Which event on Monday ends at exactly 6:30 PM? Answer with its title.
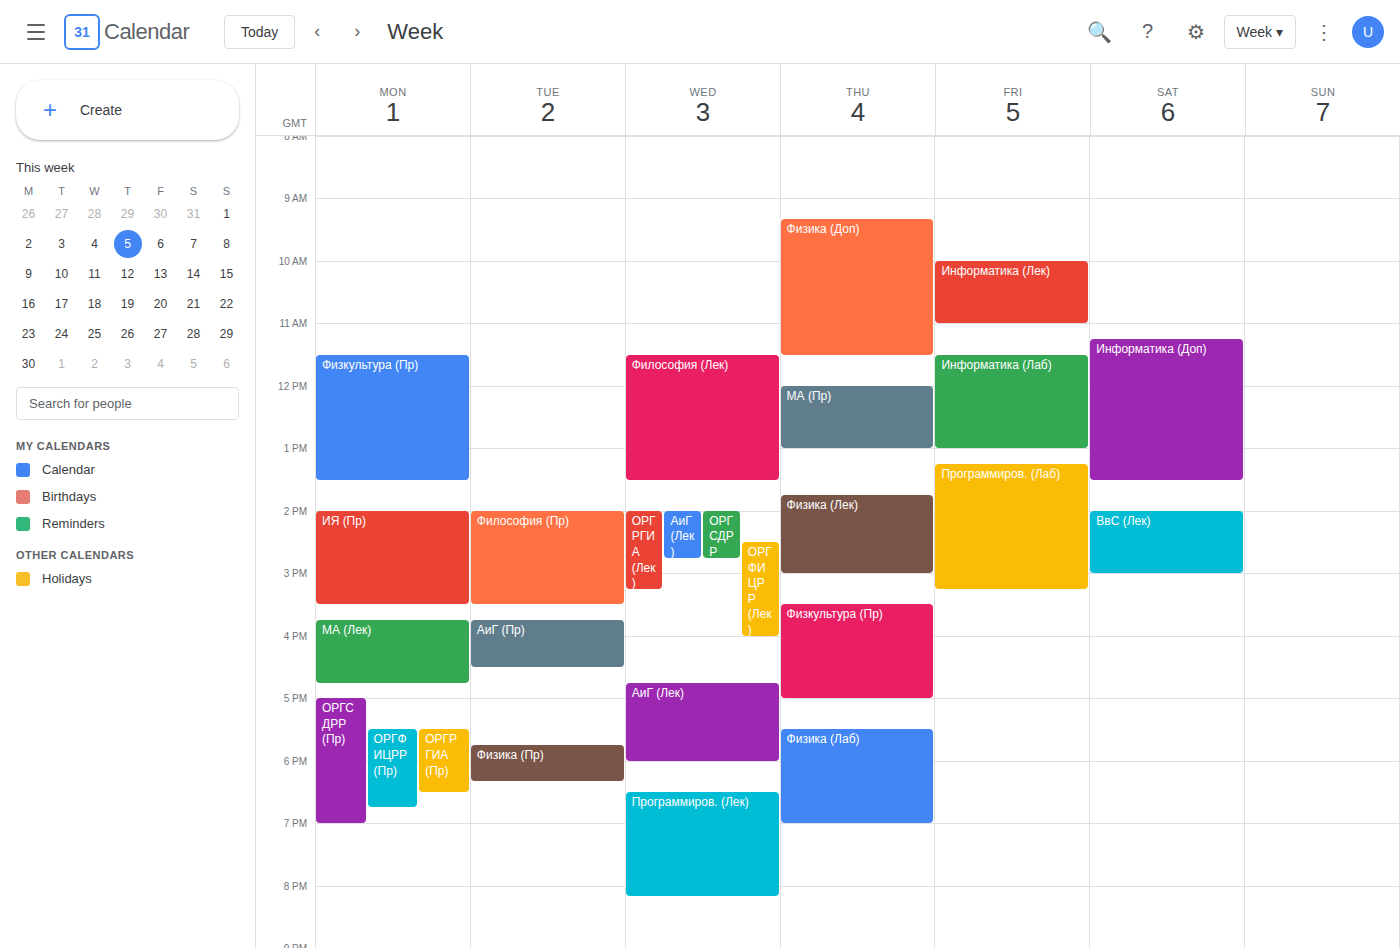
"ОРГРГИА (Пр)"